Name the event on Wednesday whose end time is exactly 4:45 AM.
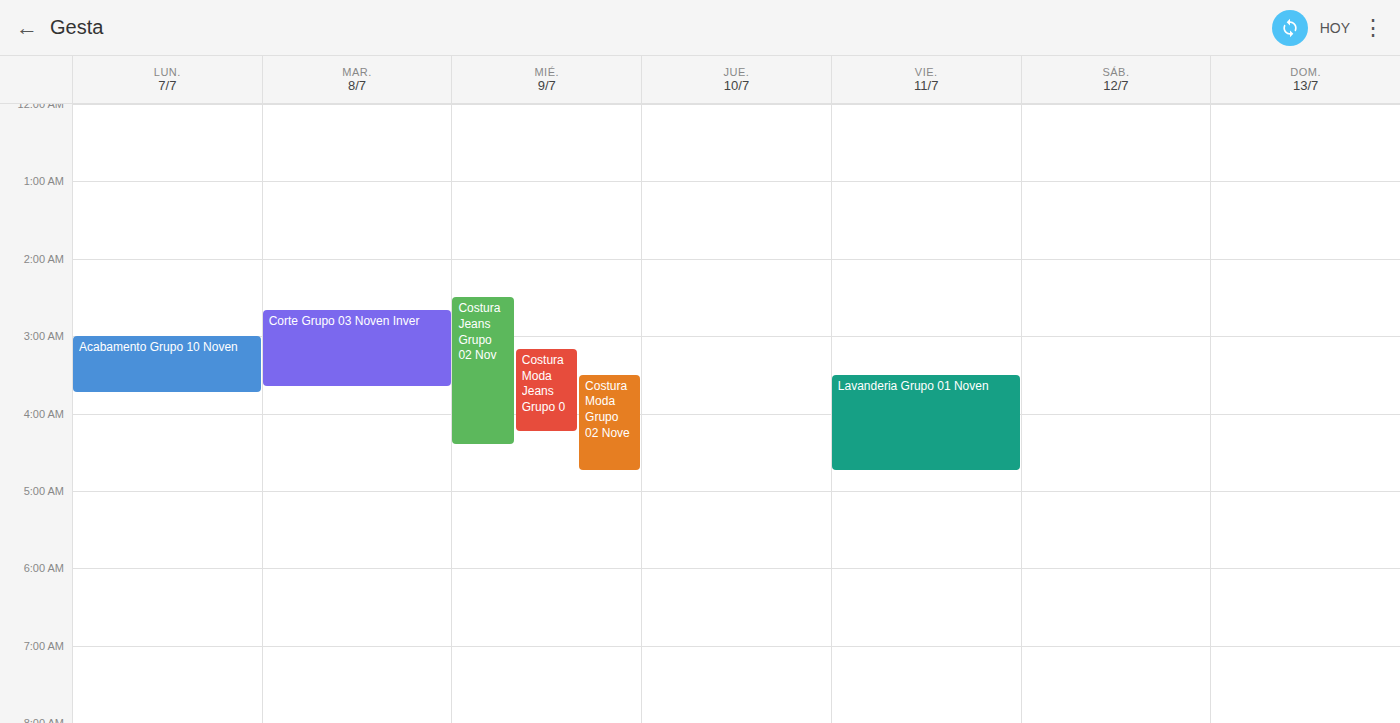
"Costura Moda Grupo 02 Nove"